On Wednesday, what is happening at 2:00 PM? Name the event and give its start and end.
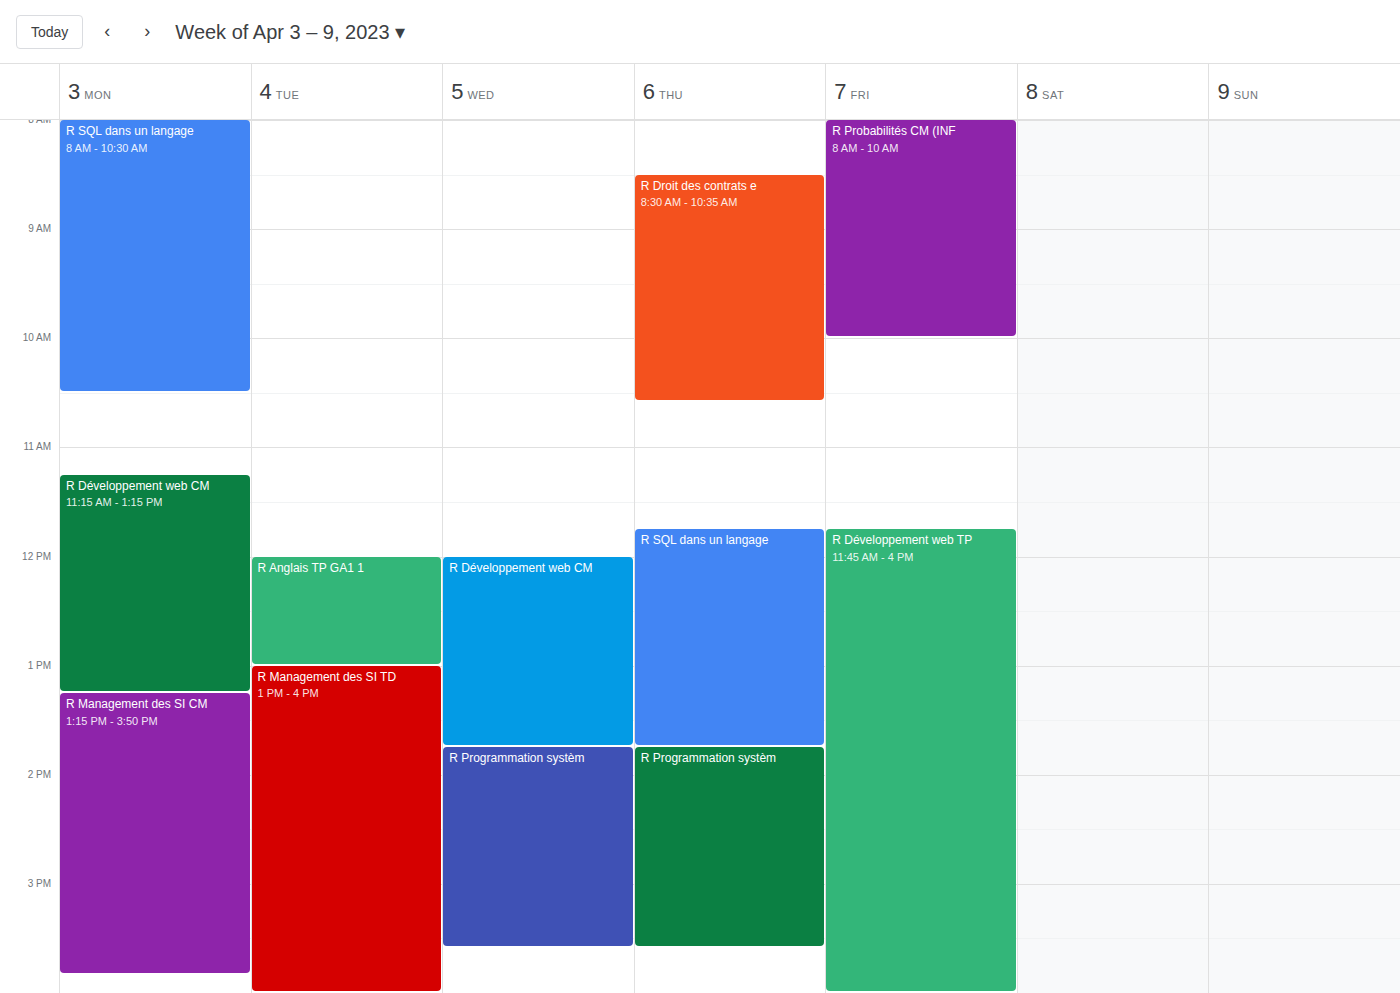
"R Programmation systèm", 1:45 PM to 3:35 PM